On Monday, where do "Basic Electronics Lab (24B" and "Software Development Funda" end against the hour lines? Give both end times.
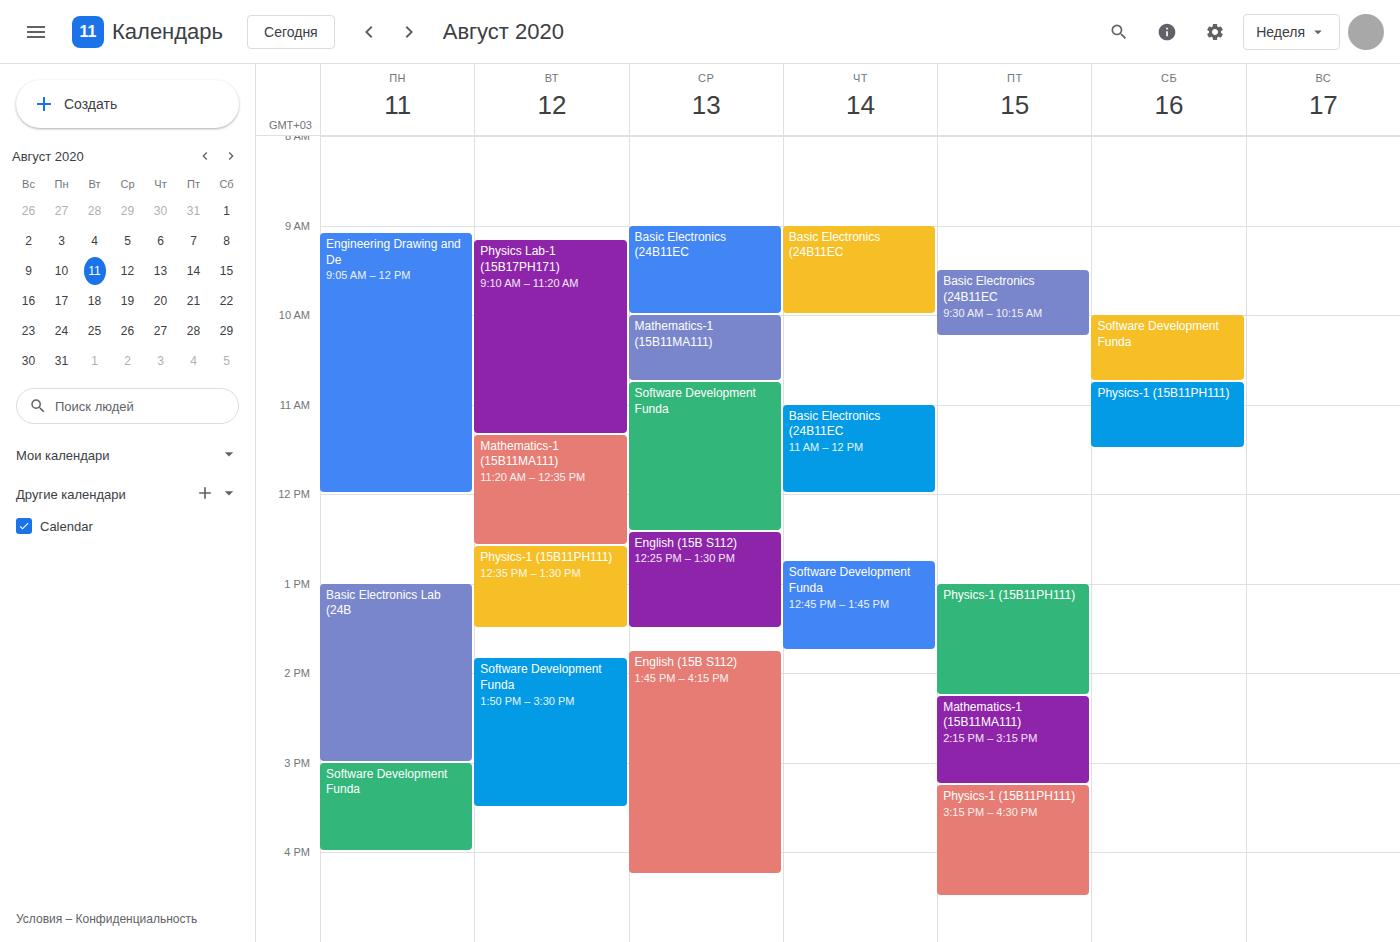
"Basic Electronics Lab (24B": 3:00 PM, exactly on the 3 PM line. "Software Development Funda": 4:00 PM, exactly on the 4 PM line.